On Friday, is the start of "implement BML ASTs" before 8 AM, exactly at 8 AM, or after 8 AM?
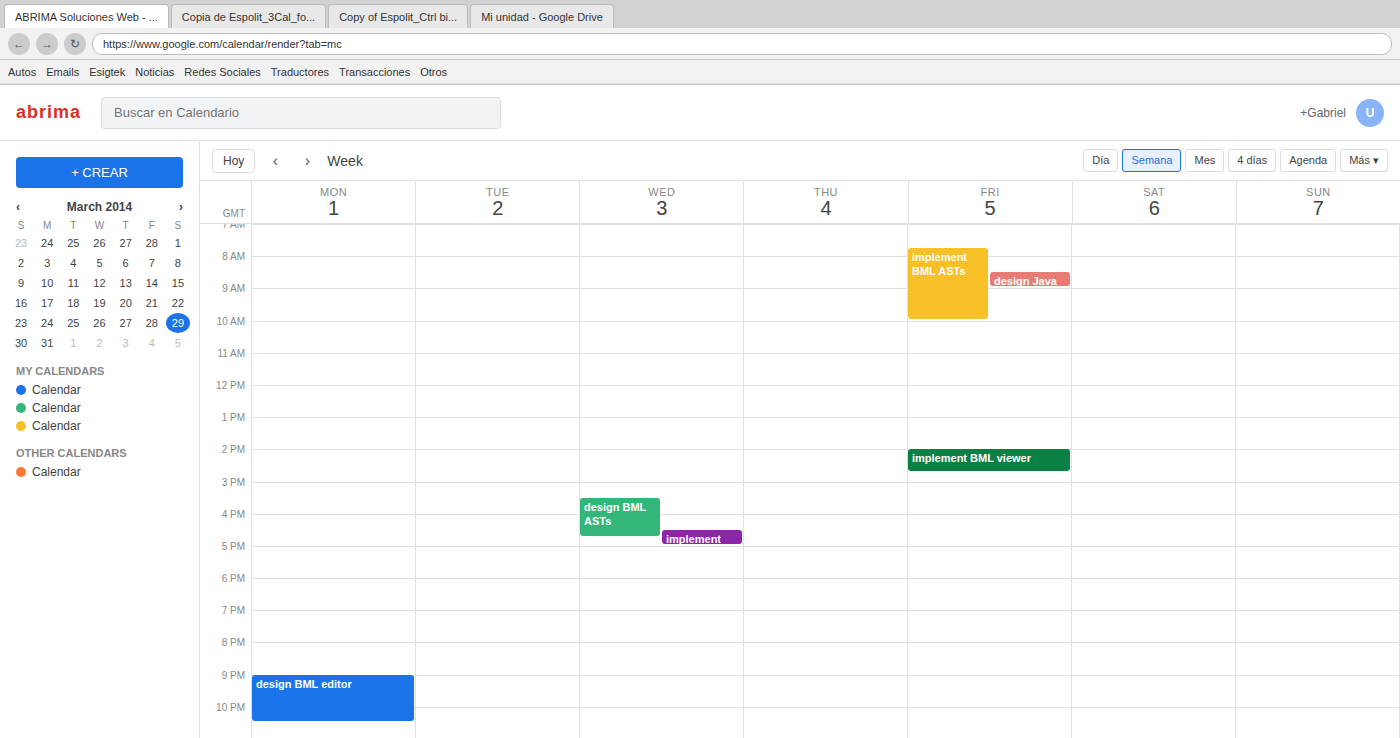
7:45 AM -- before 8 AM, 15 minutes above the 8 AM line.